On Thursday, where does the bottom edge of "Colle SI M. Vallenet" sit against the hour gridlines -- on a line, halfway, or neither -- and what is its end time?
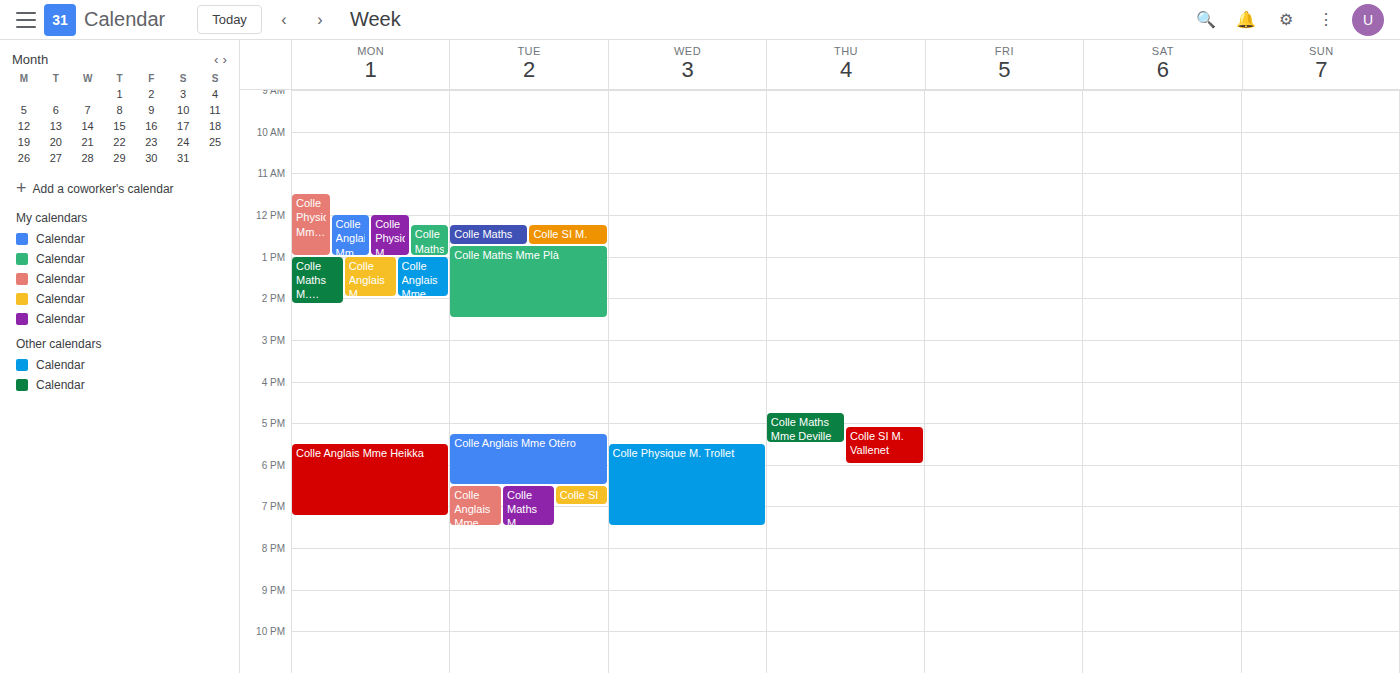
6:00 PM -- exactly on the 6 PM line.